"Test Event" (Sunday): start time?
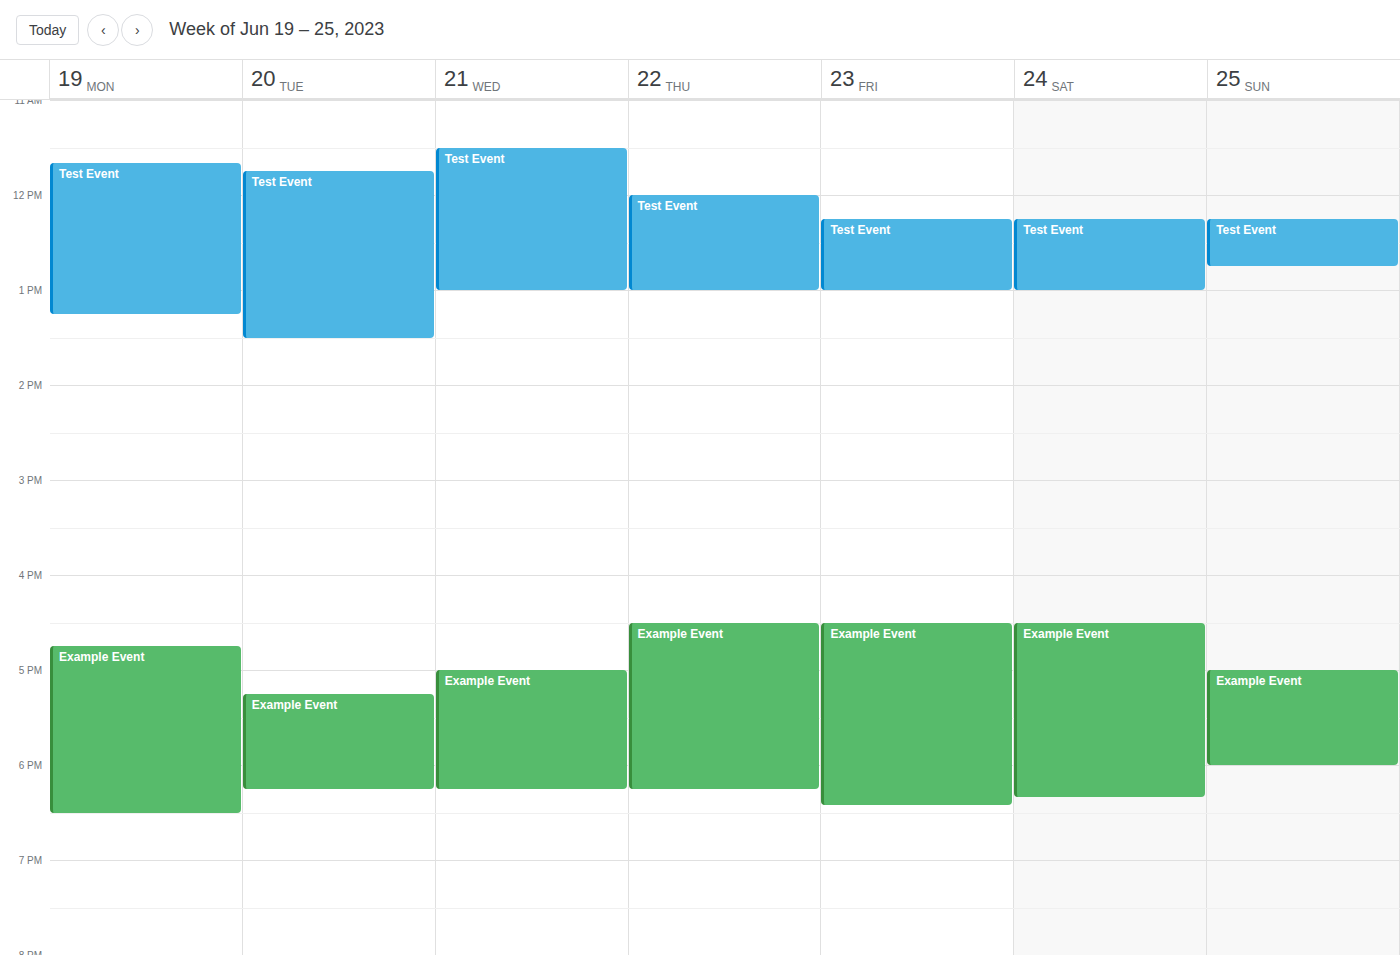
12:15